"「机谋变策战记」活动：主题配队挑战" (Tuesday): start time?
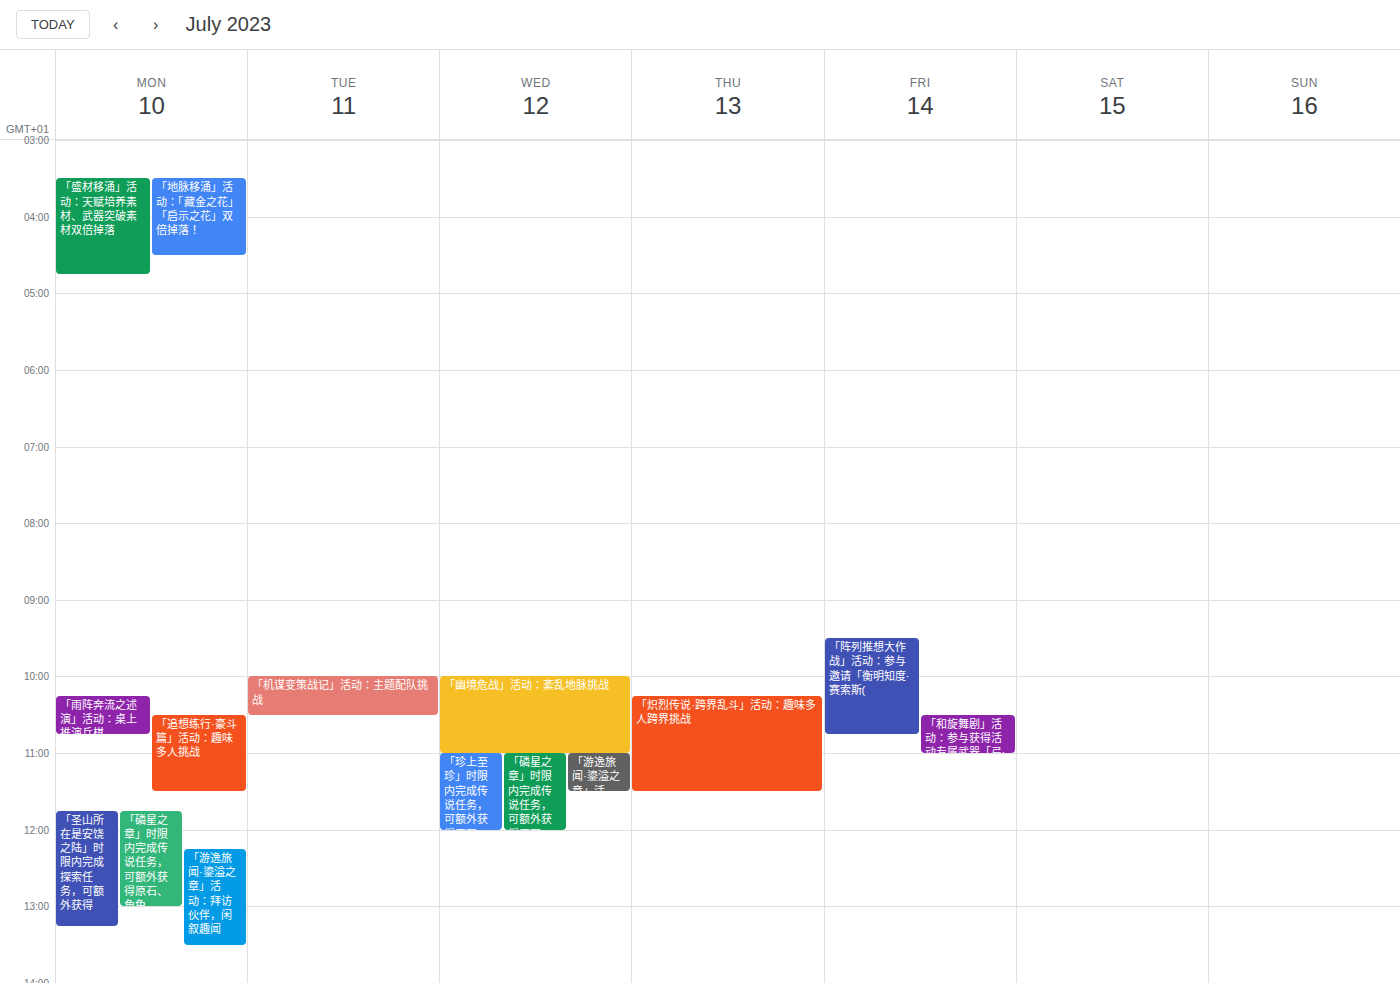
10:00